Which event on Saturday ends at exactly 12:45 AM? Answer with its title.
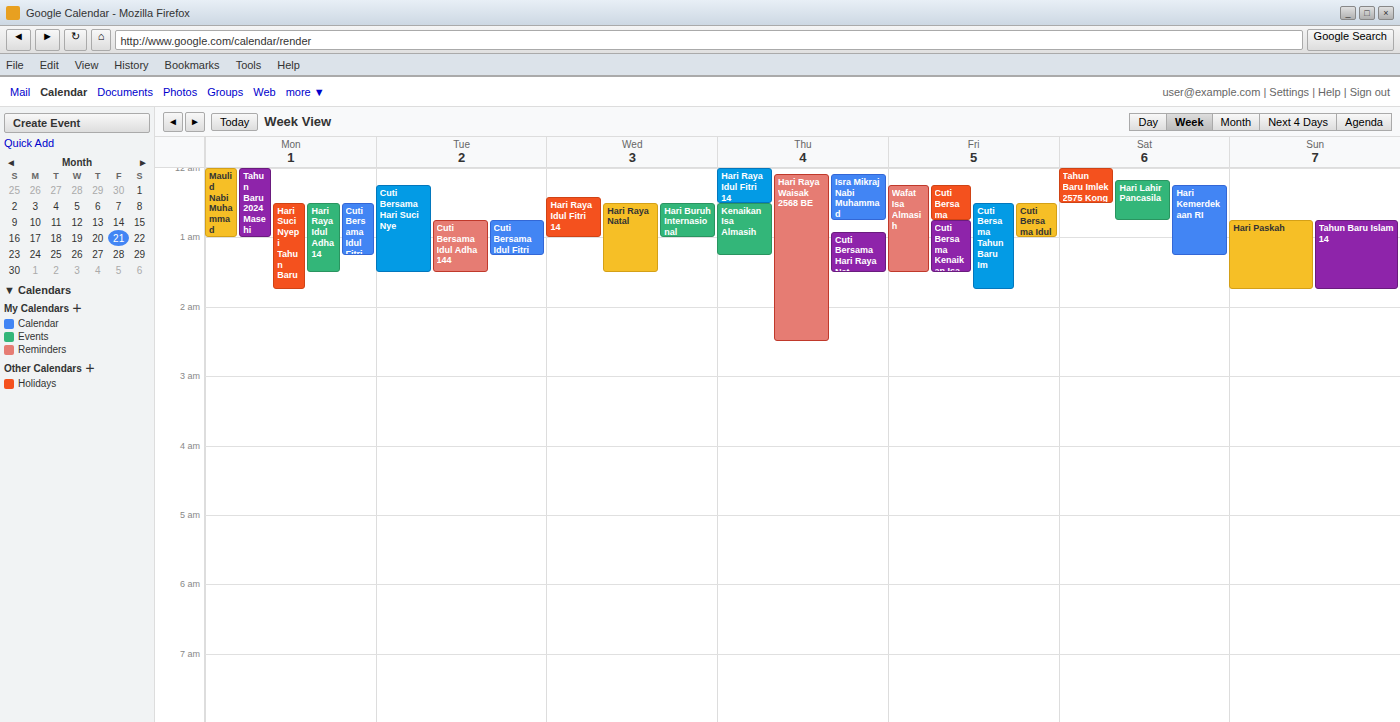
"Hari Lahir Pancasila"